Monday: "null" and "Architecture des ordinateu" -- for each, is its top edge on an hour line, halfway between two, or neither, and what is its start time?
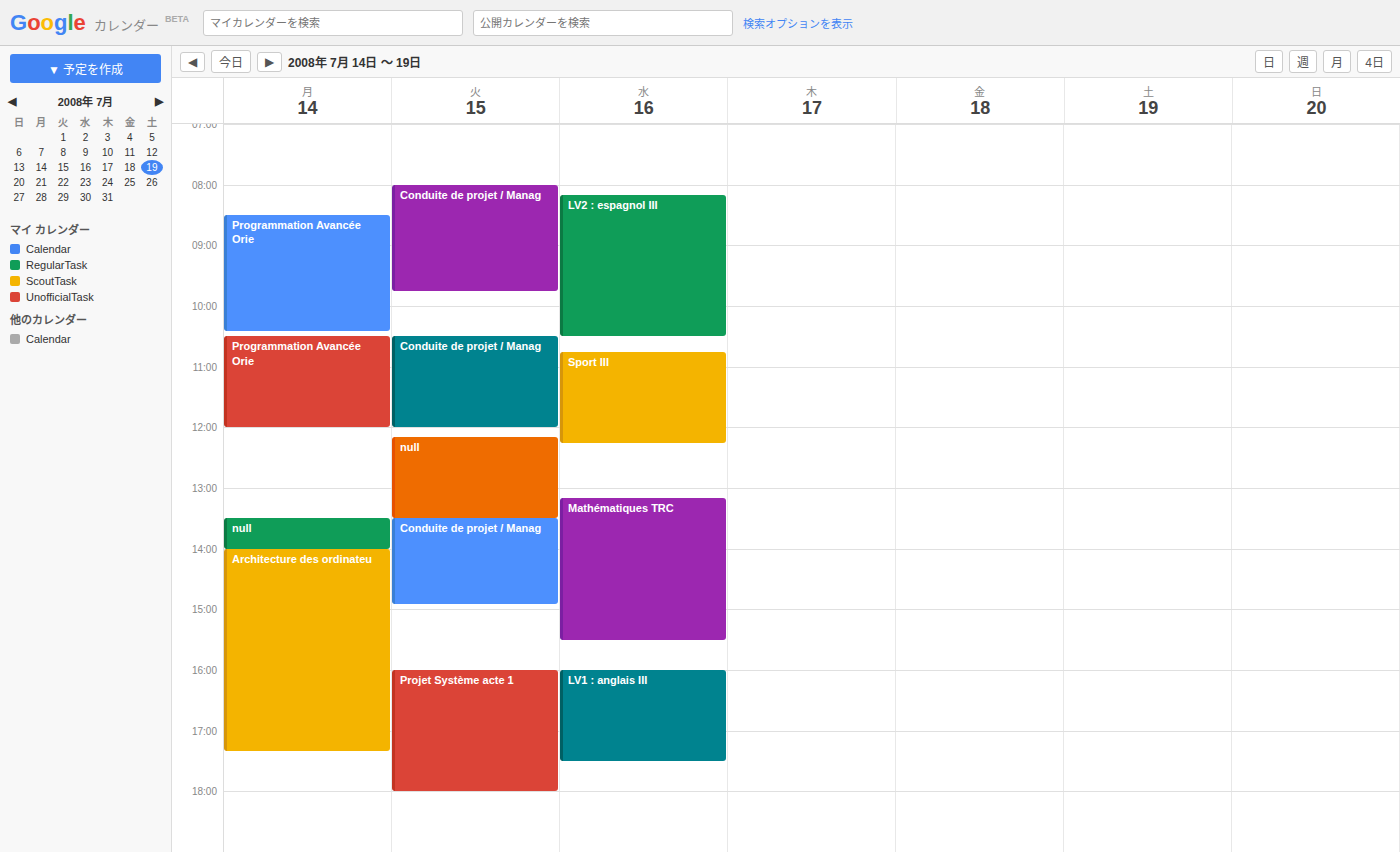
"null": 1:30 PM, halfway between the 1 PM and 2 PM lines. "Architecture des ordinateu": 2:00 PM, exactly on the 2 PM line.